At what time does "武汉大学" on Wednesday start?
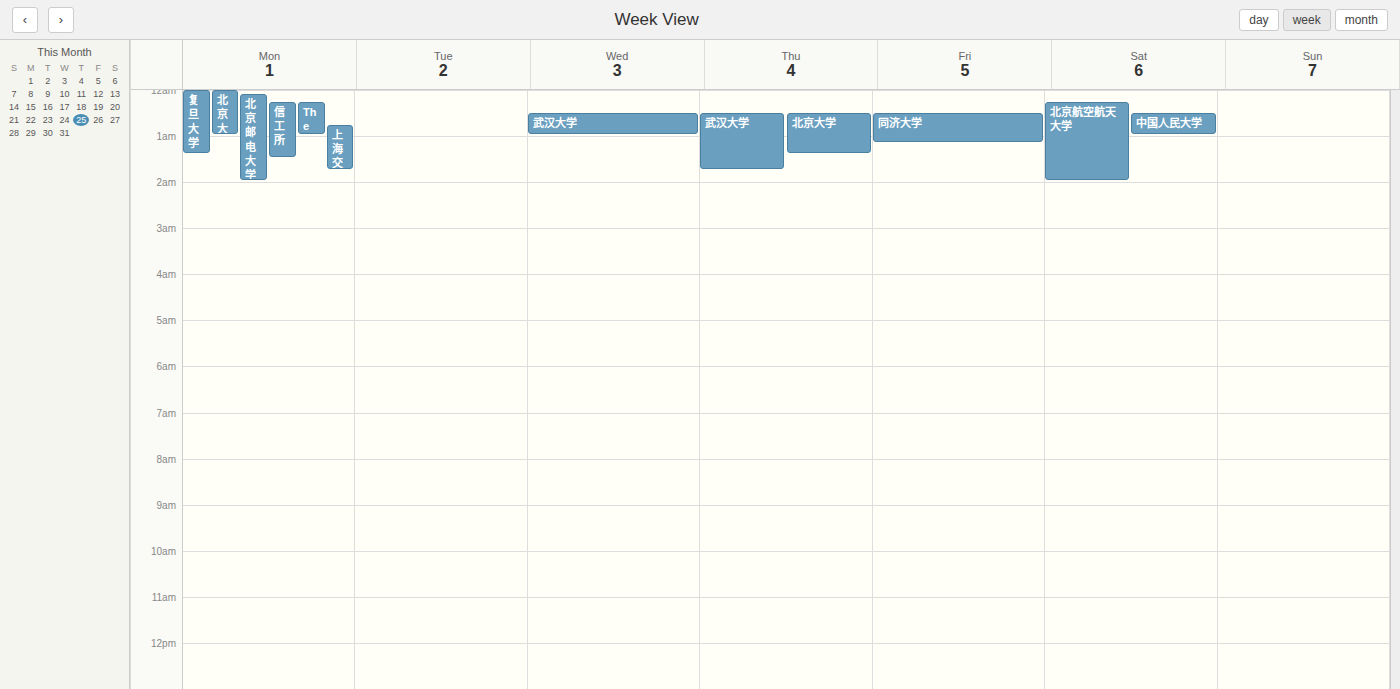
12:30 AM